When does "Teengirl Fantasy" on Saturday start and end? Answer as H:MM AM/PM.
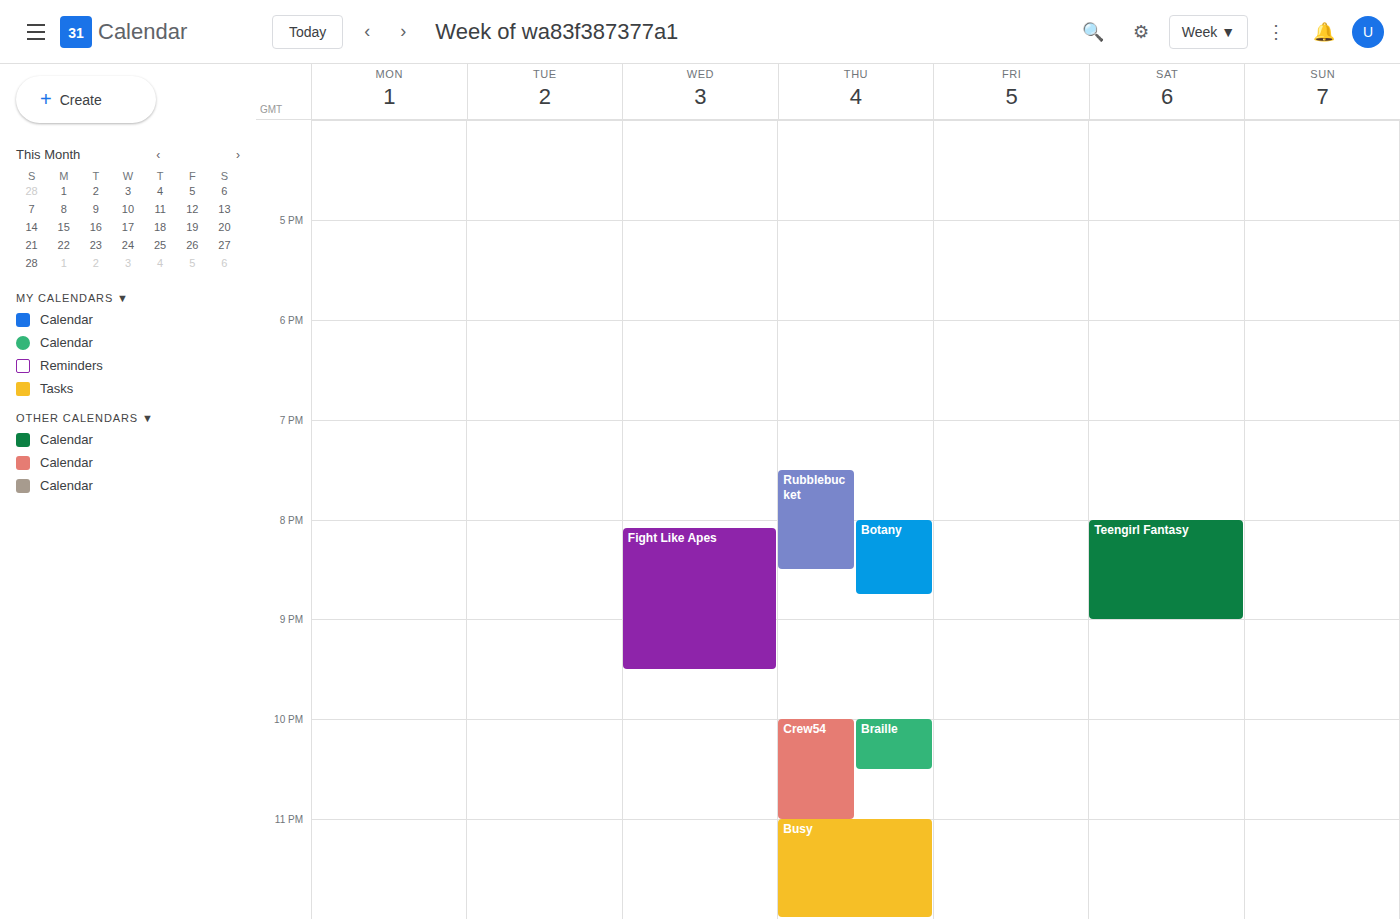
8:00 PM to 9:00 PM